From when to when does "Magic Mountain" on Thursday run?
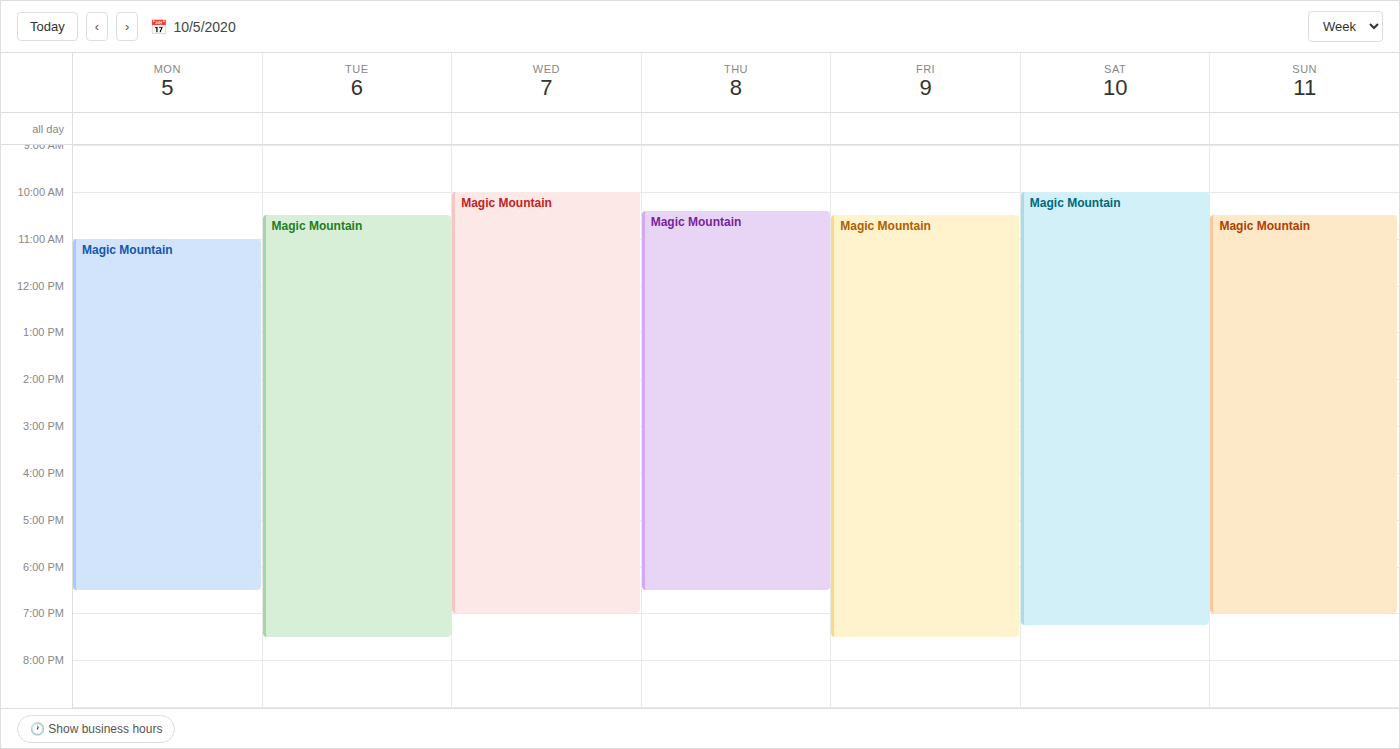
10:25 AM to 6:30 PM